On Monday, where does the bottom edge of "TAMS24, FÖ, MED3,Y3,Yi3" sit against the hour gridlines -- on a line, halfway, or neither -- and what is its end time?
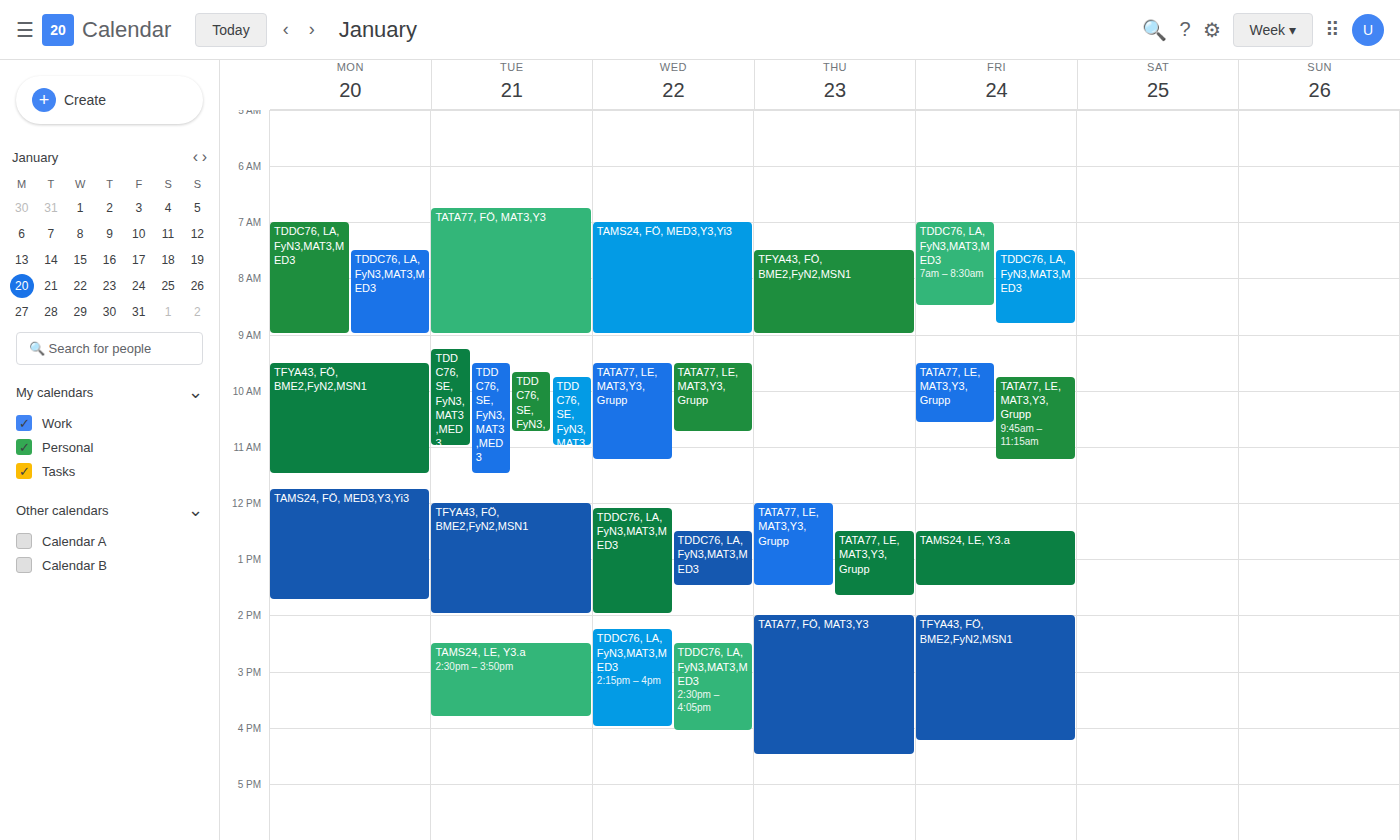
1:45 PM -- neither: three quarters of the way from the 1 PM line to the 2 PM line.